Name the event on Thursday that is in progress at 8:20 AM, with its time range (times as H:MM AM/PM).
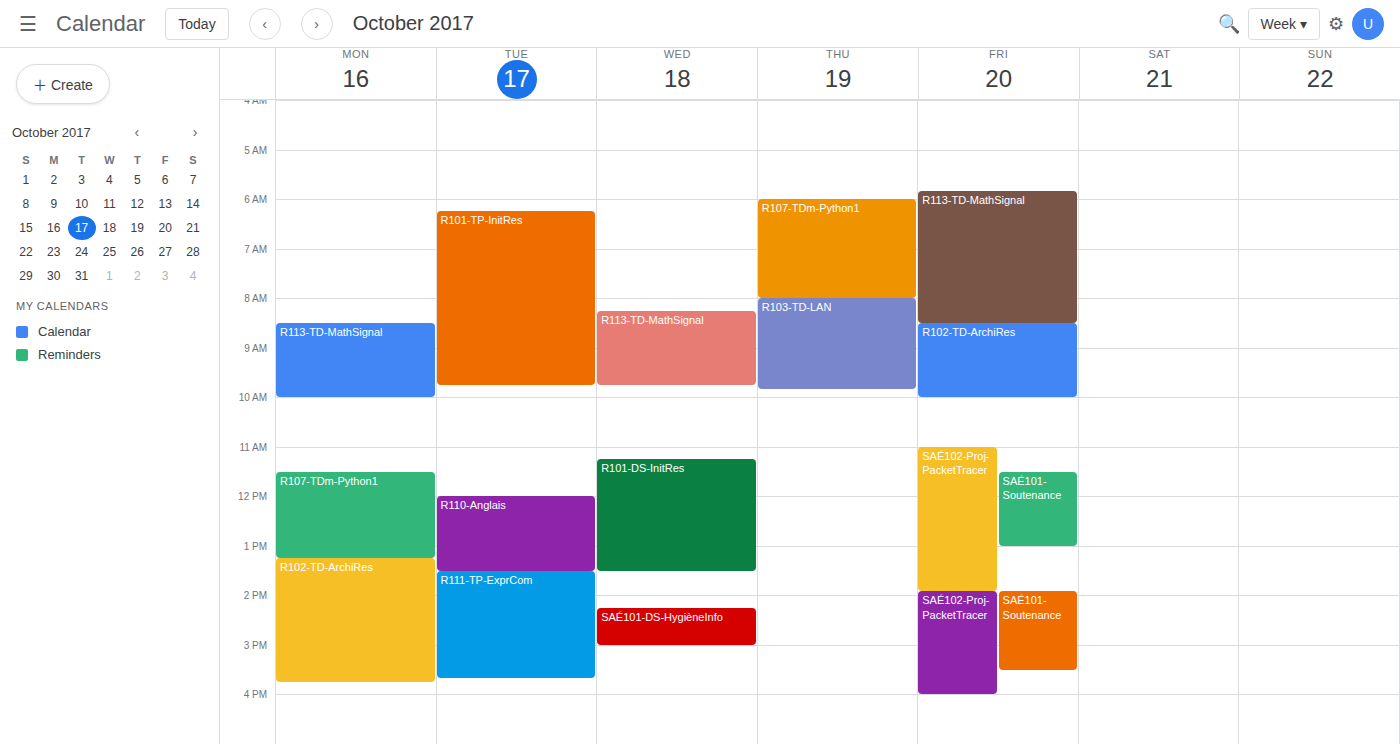
"R103-TD-LAN", 8:00 AM to 9:50 AM